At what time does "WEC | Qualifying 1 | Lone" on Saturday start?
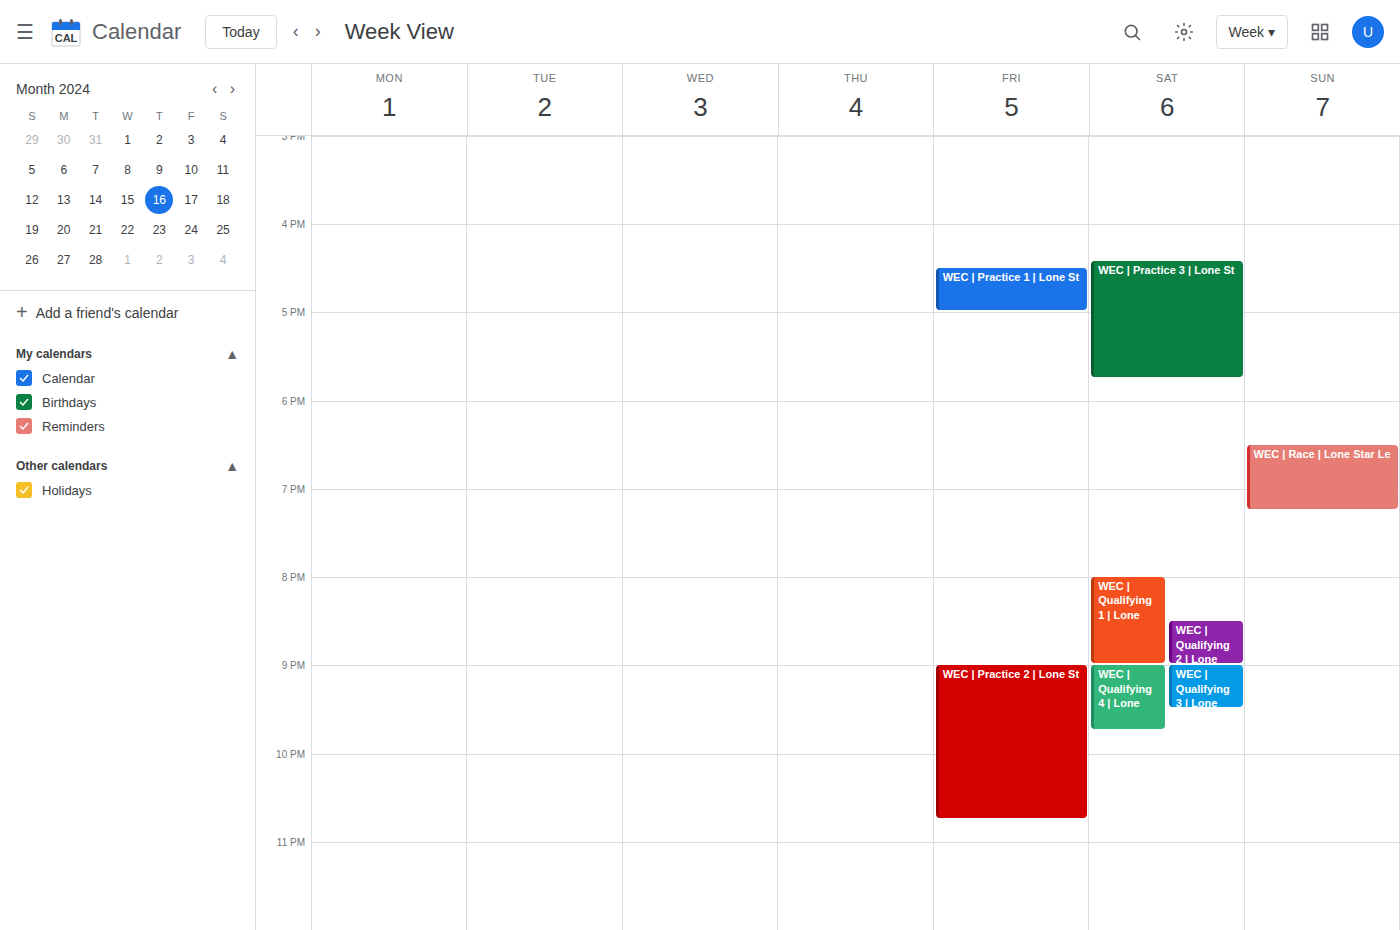
8:00 PM